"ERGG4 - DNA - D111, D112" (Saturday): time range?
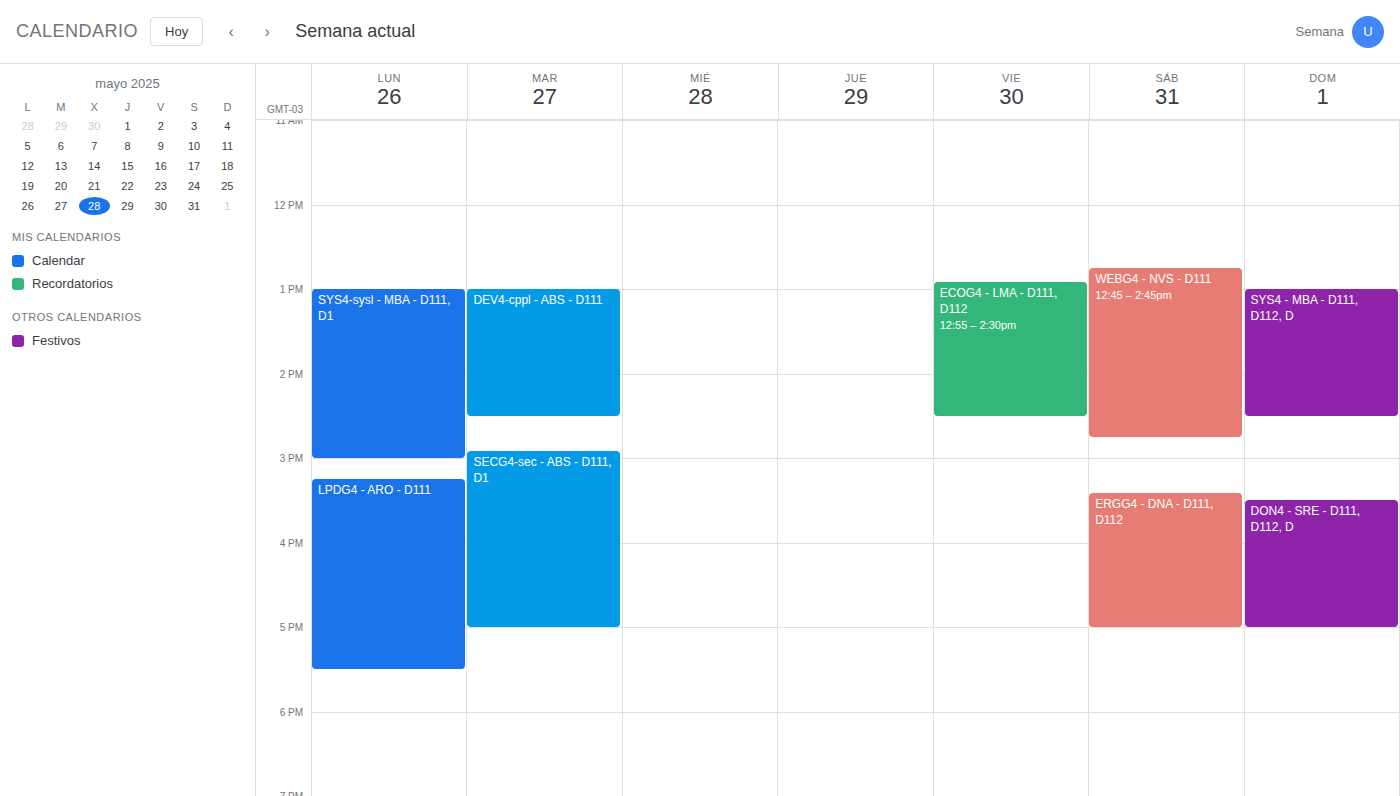
3:25 PM to 5:00 PM